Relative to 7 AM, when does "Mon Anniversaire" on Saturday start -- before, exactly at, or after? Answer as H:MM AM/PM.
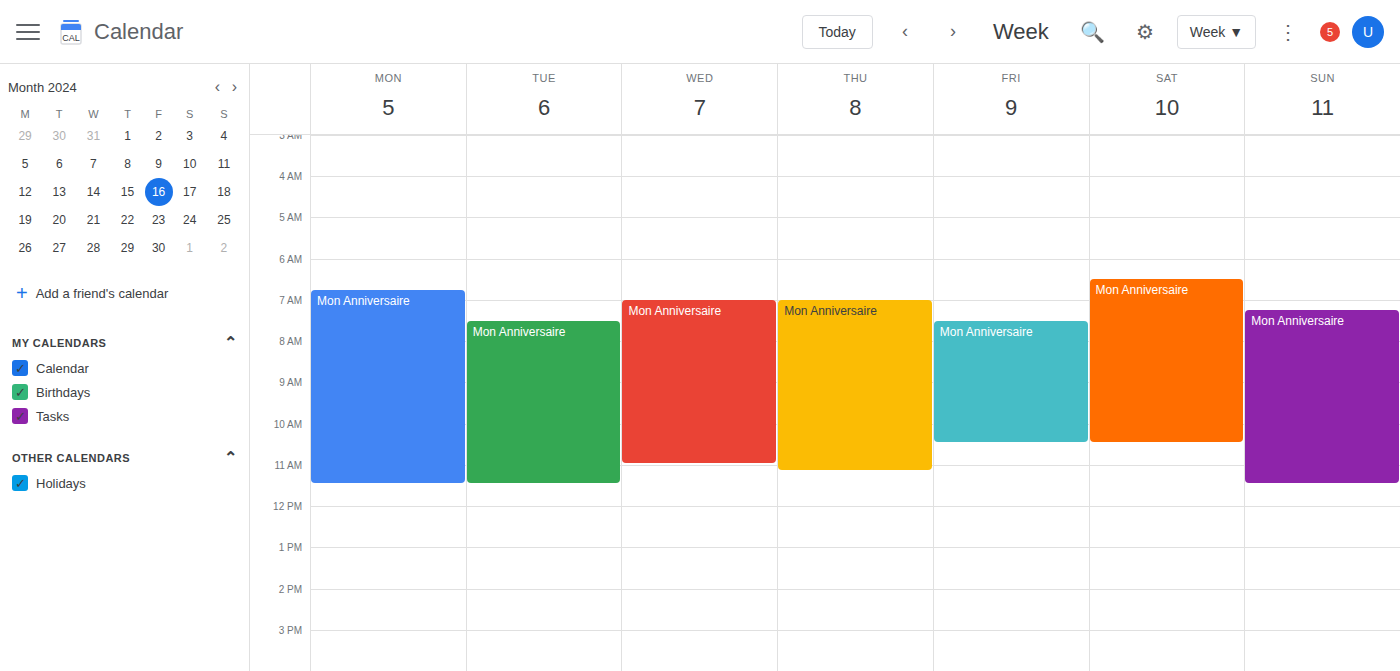
6:30 AM -- before 7 AM, 30 minutes above the 7 AM line.